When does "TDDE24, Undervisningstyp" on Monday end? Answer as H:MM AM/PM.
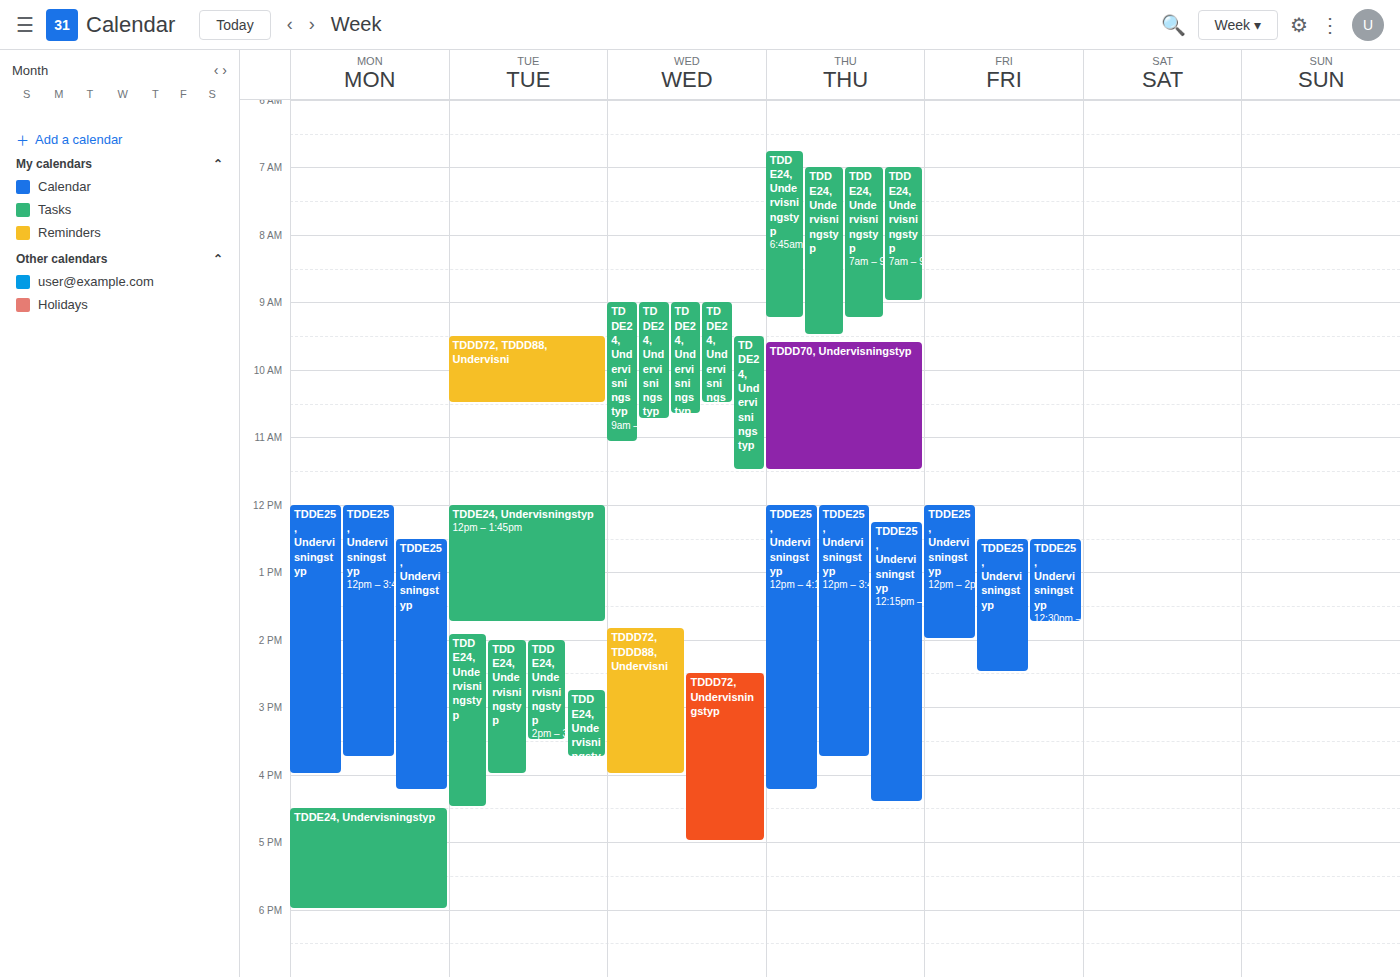
6:00 PM